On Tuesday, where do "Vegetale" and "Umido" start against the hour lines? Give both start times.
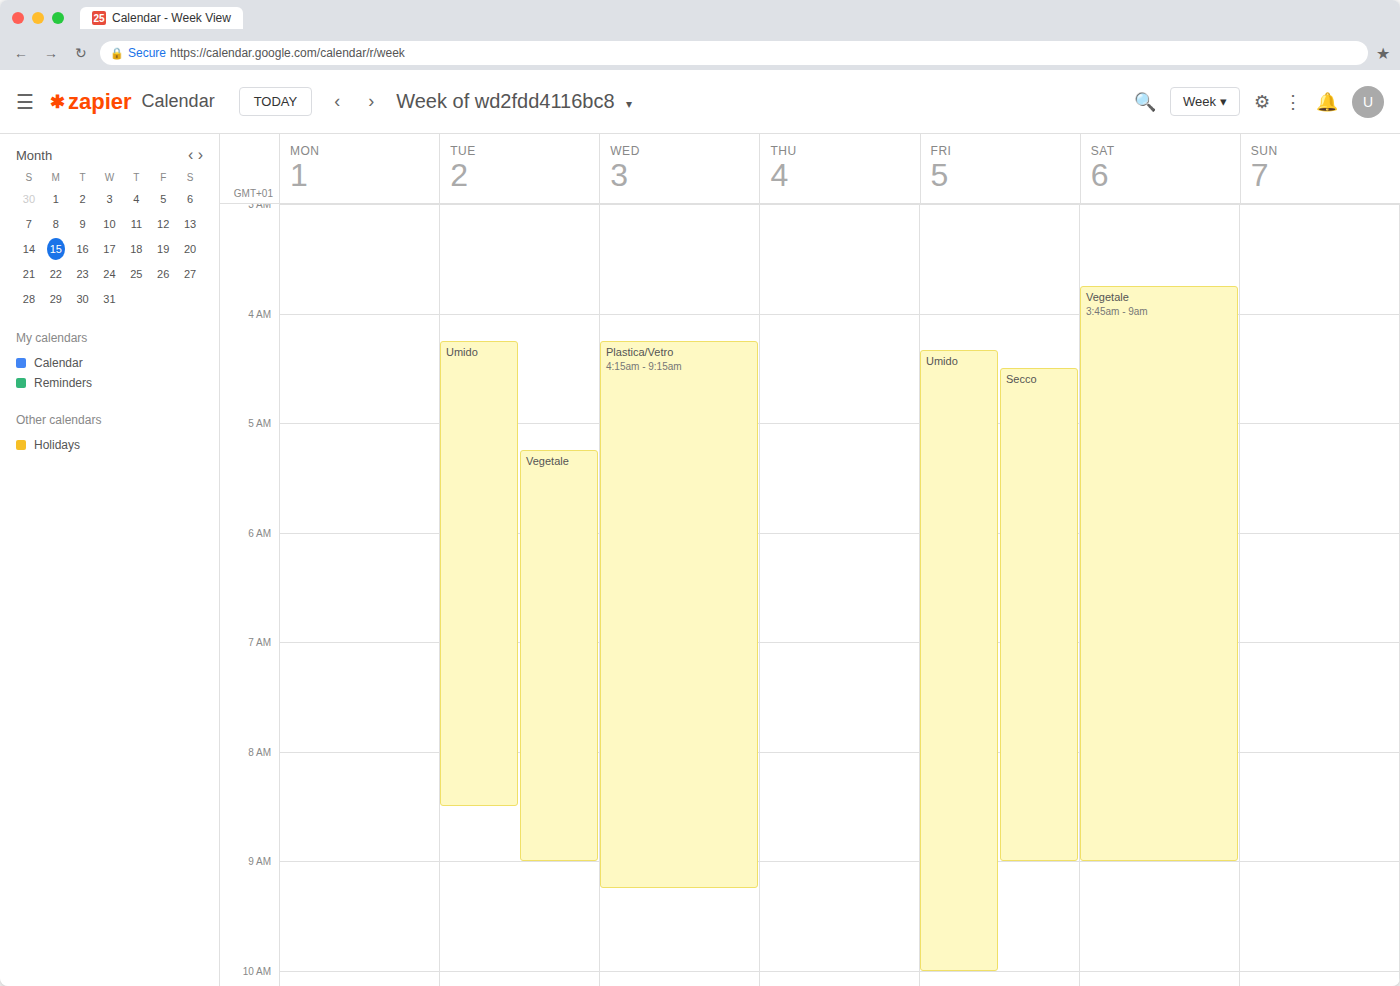
"Vegetale": 5:15 AM, neither: a quarter of the way from the 5 AM line to the 6 AM line. "Umido": 4:15 AM, neither: a quarter of the way from the 4 AM line to the 5 AM line.